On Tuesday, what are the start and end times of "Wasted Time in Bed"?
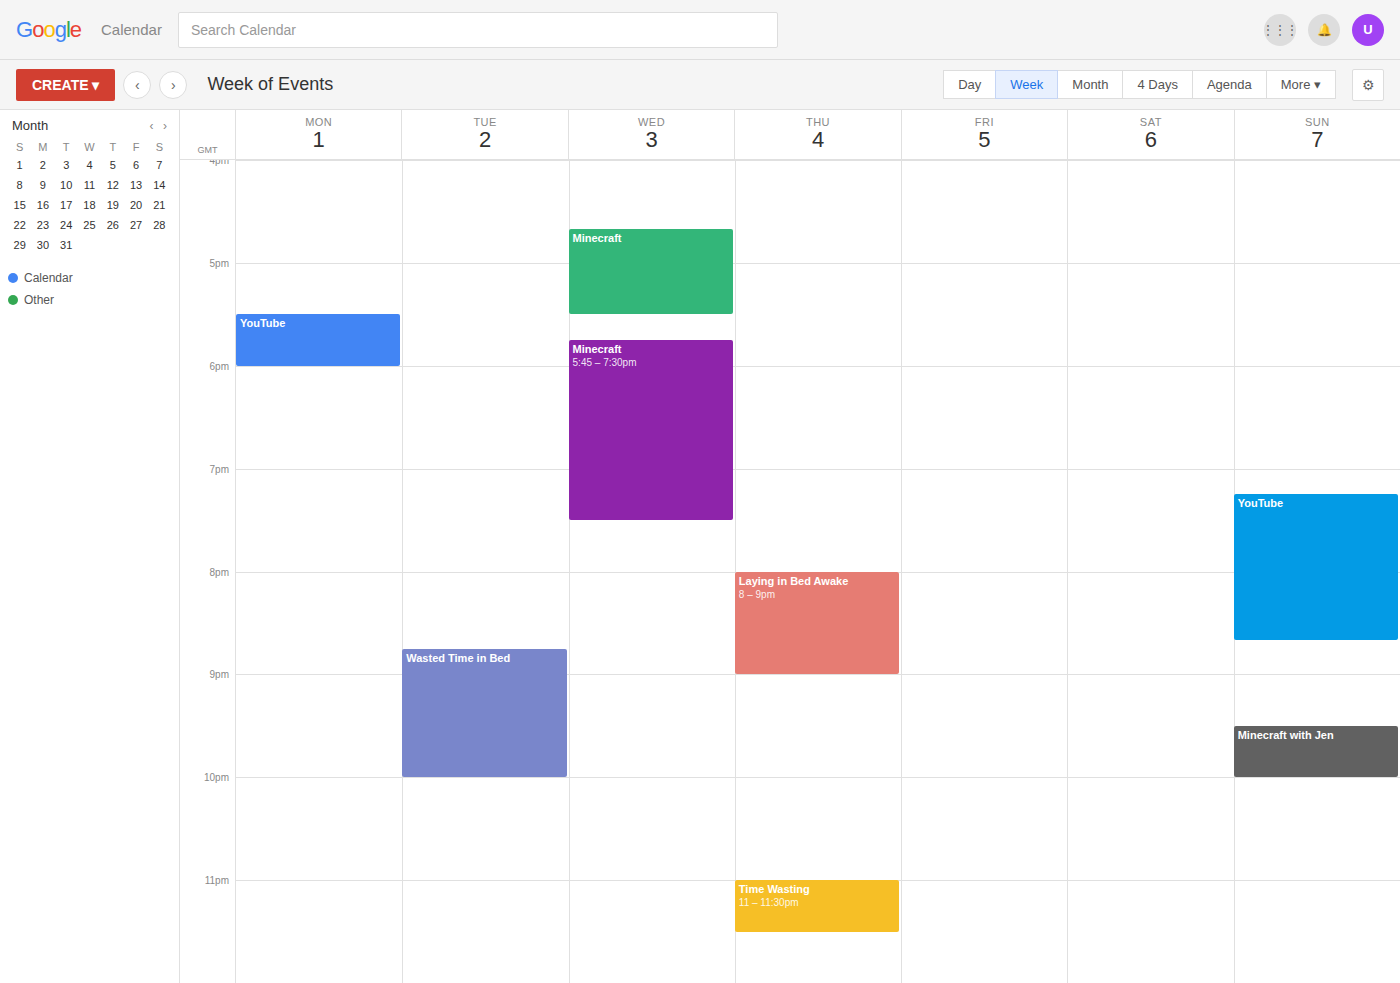
8:45 PM to 10:00 PM